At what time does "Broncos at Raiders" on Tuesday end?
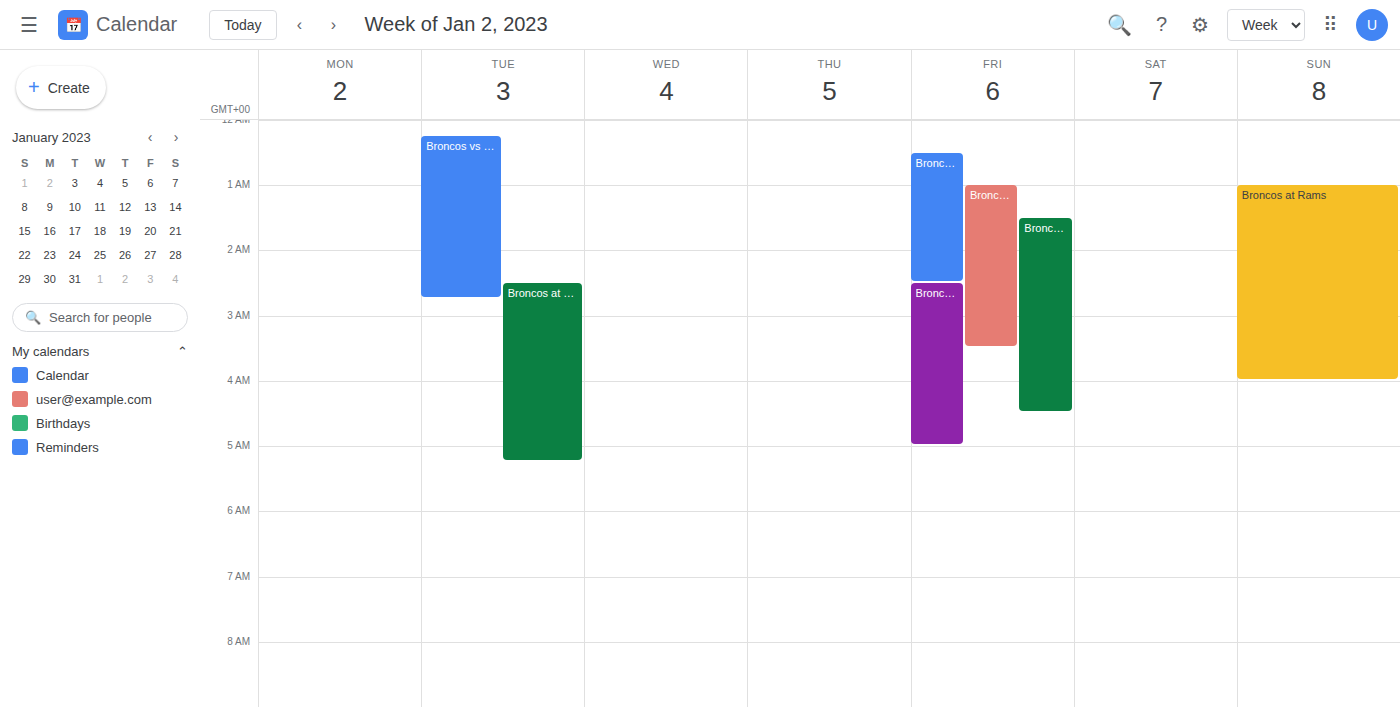
05:15